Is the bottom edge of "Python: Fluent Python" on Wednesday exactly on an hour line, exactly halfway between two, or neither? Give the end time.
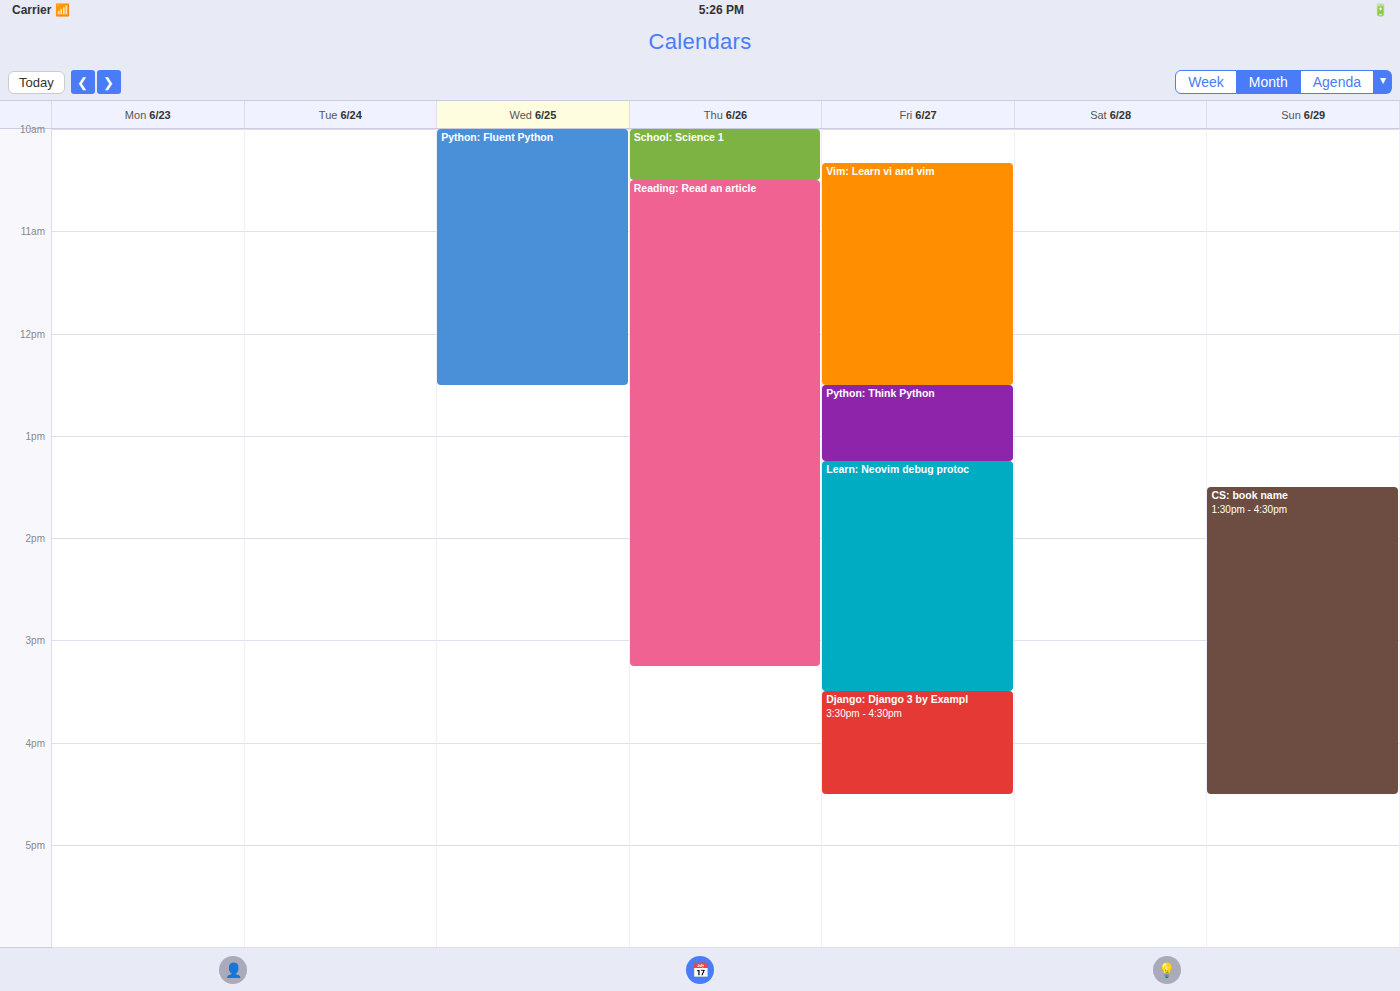
12:30 PM -- halfway between the 12 PM and 1 PM lines.